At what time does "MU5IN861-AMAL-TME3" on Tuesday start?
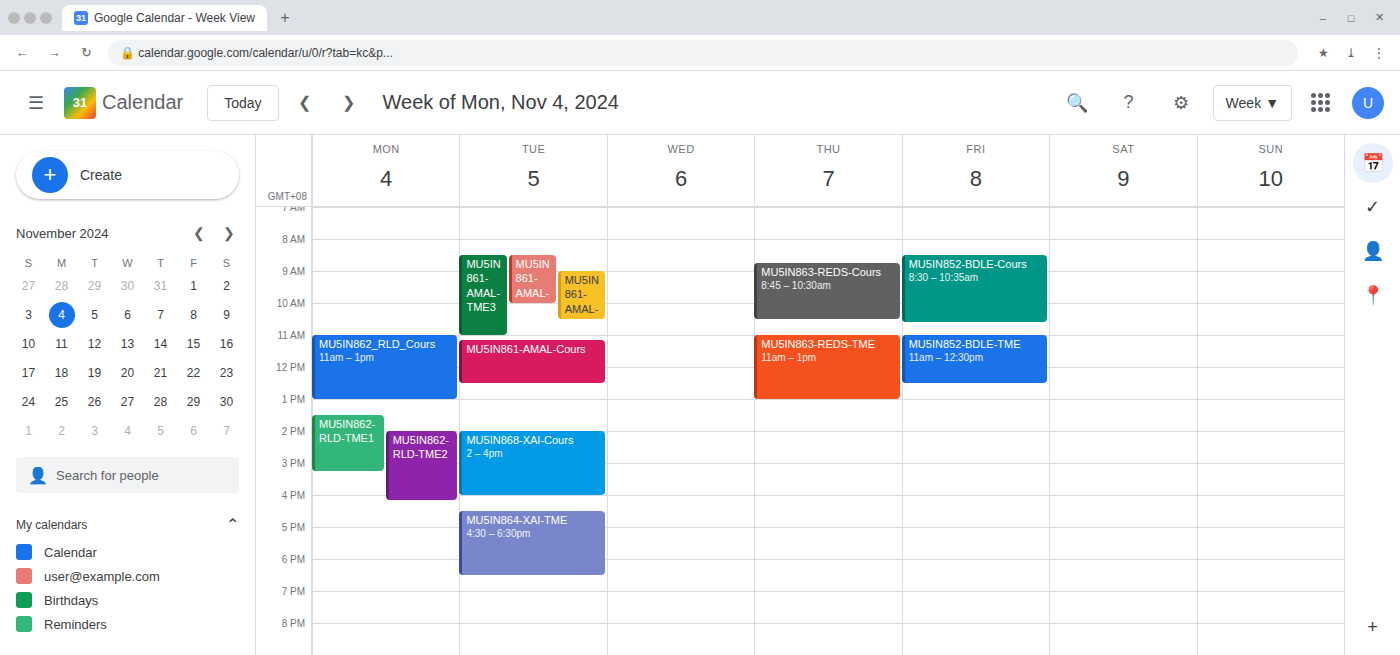
8:30 AM